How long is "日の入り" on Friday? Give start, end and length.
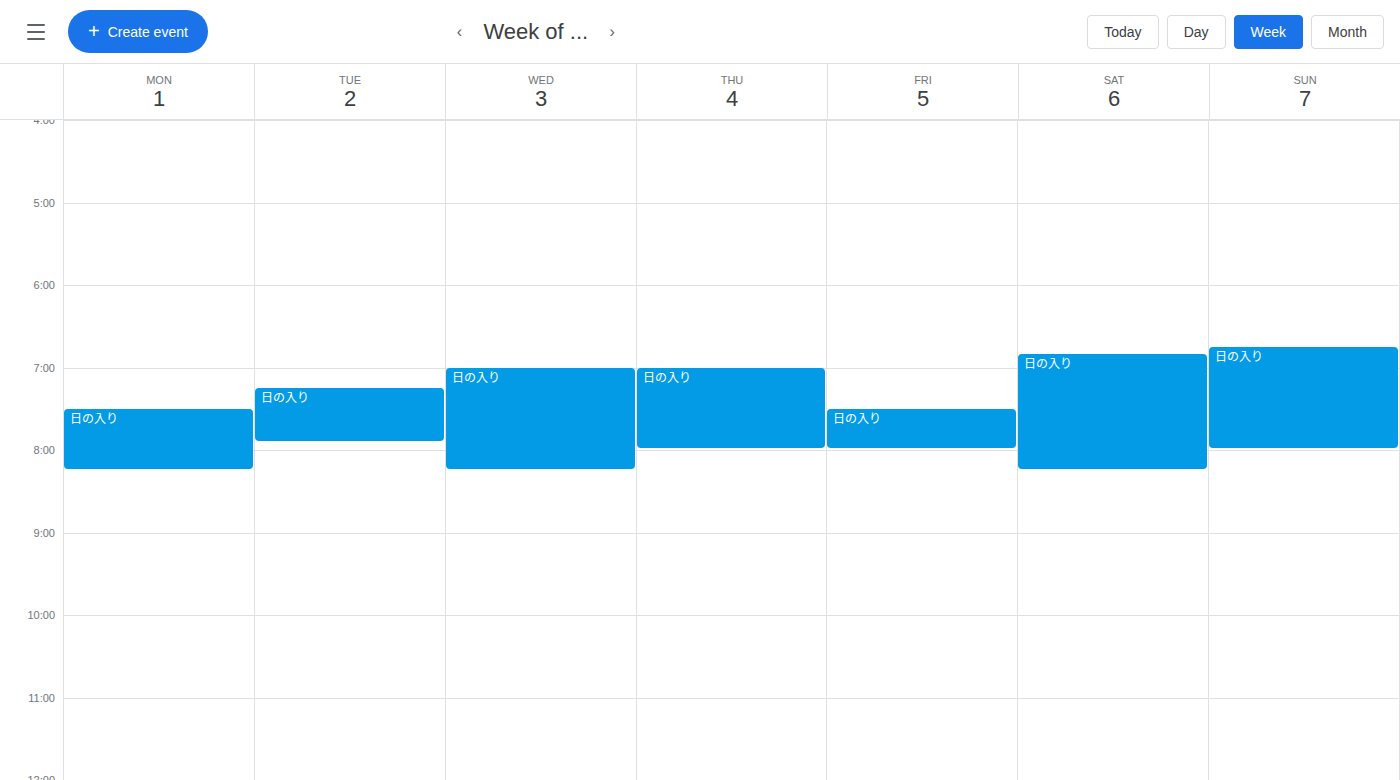
7:30 AM to 8:00 AM, 30 minutes